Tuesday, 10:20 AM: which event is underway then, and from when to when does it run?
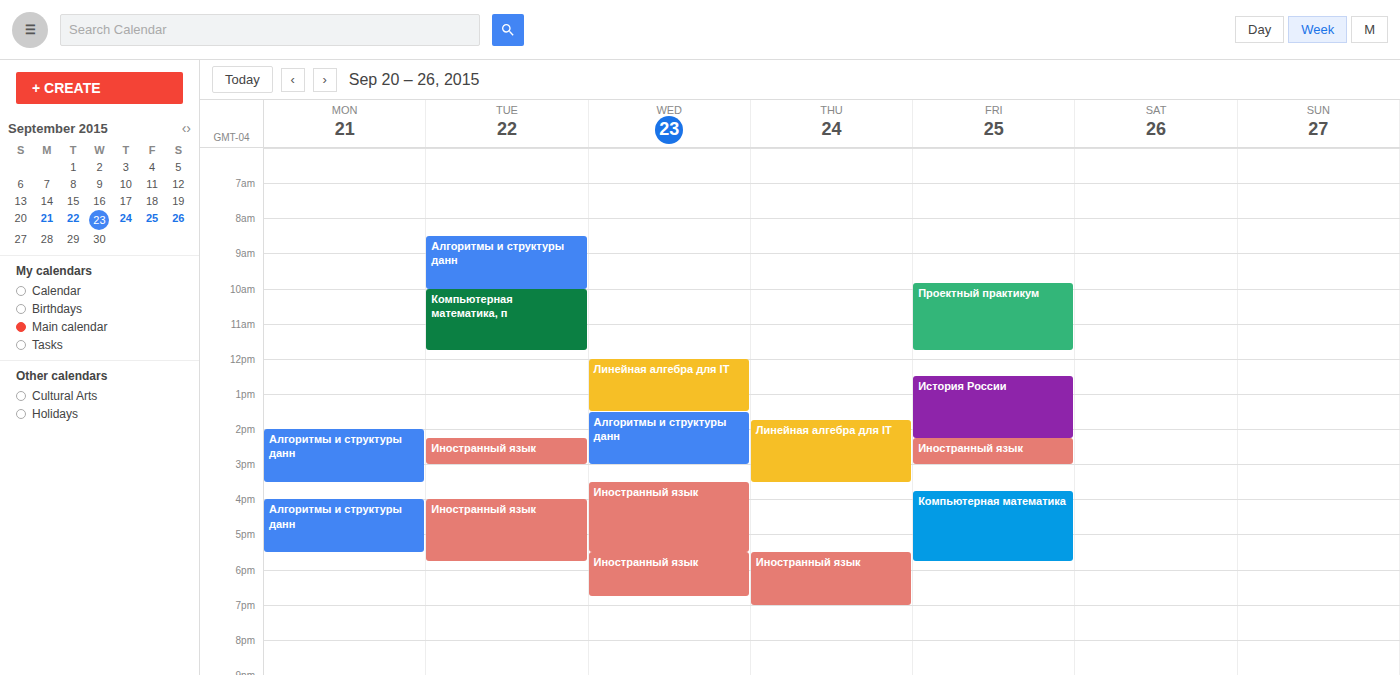
"Компьютерная математика, п", 10:00 AM to 11:45 AM